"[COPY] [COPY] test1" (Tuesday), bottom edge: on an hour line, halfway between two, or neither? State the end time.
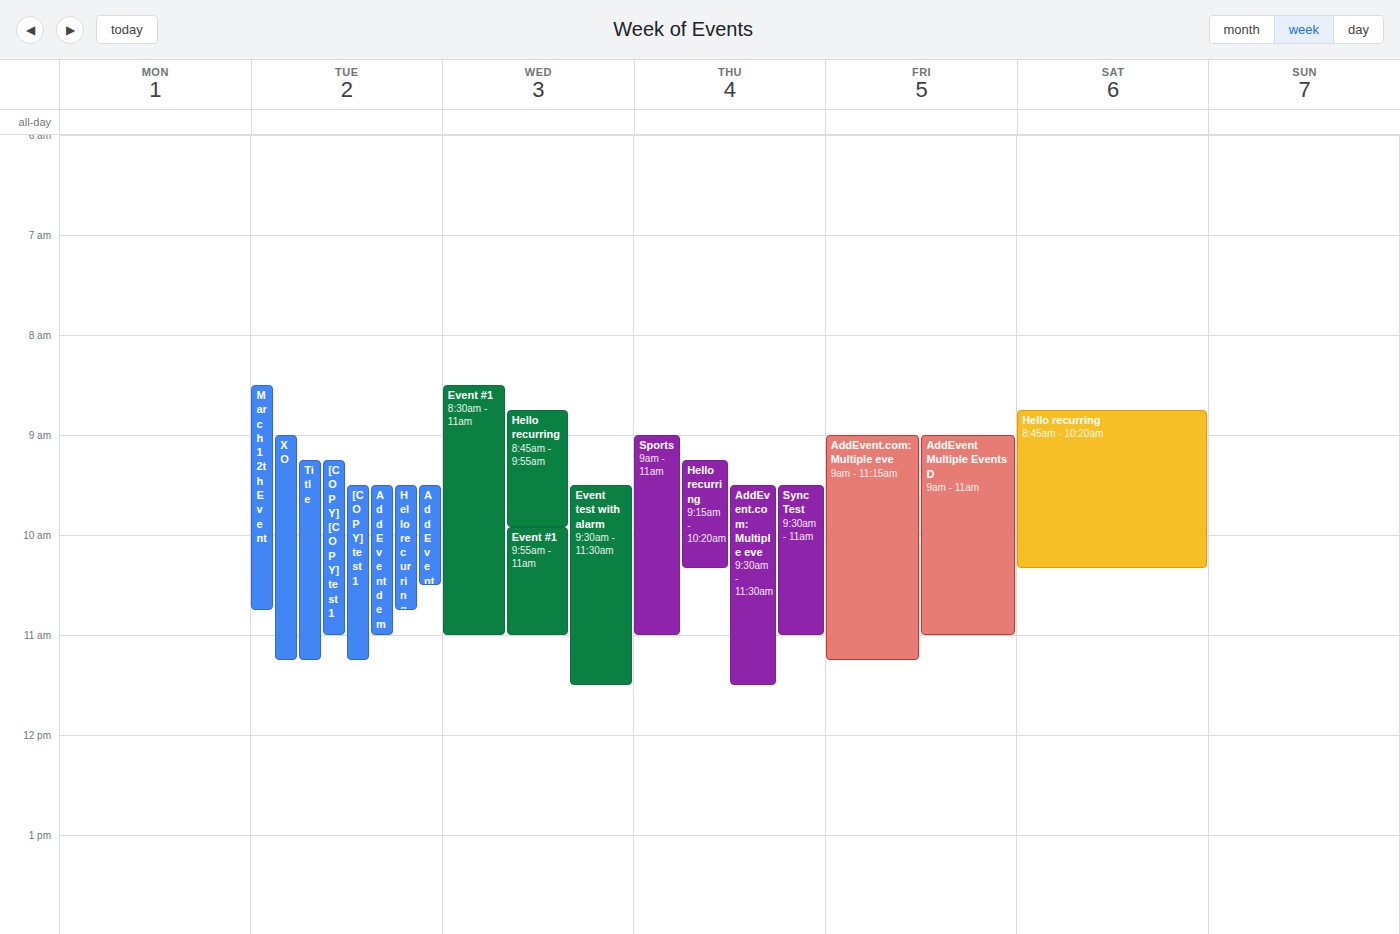
11:00 AM -- exactly on the 11 AM line.